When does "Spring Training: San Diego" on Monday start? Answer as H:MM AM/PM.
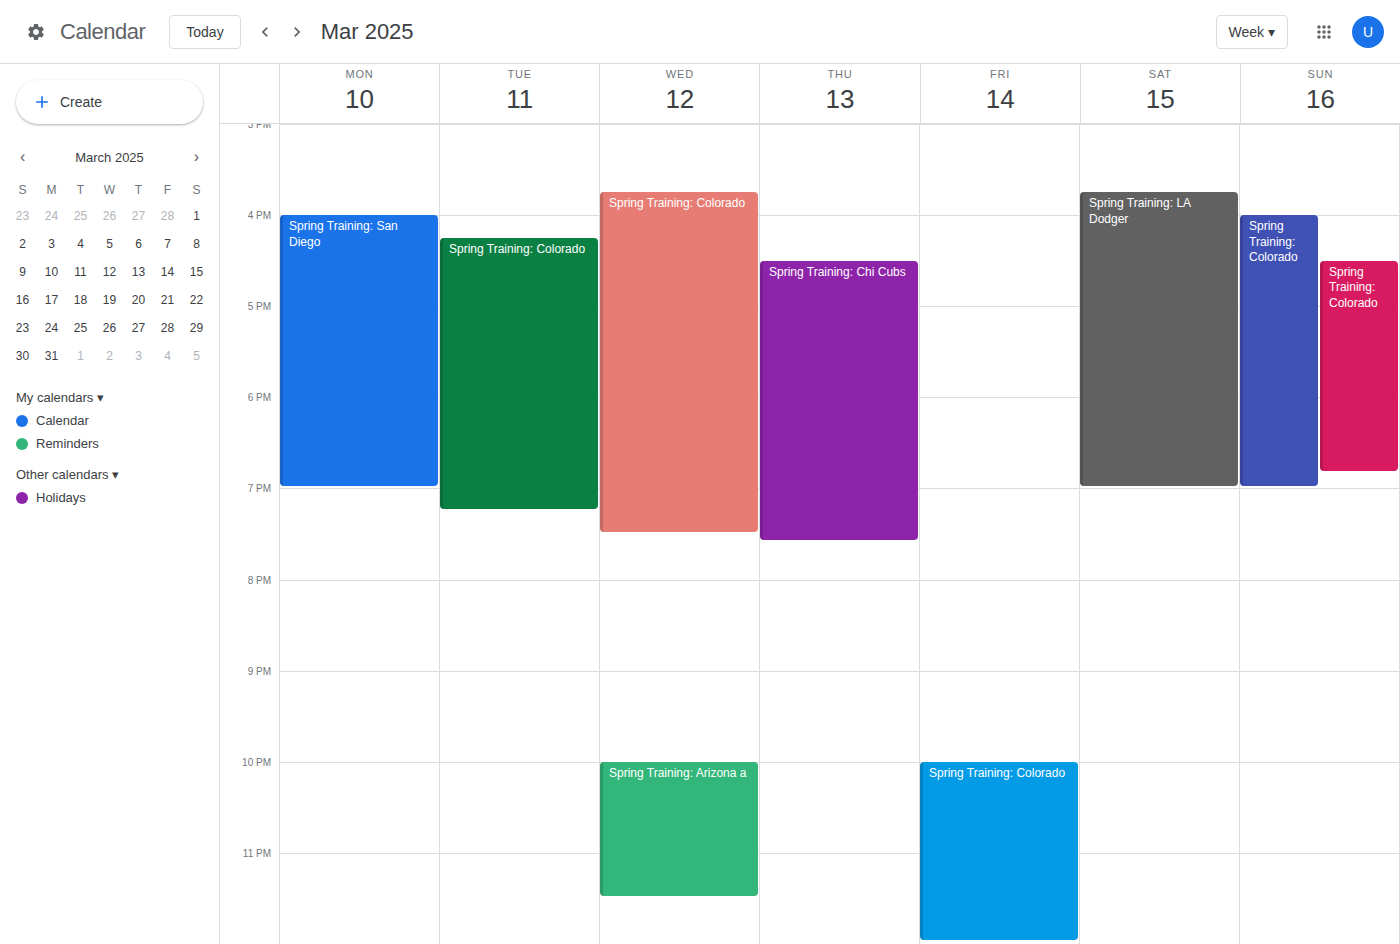
4:00 PM